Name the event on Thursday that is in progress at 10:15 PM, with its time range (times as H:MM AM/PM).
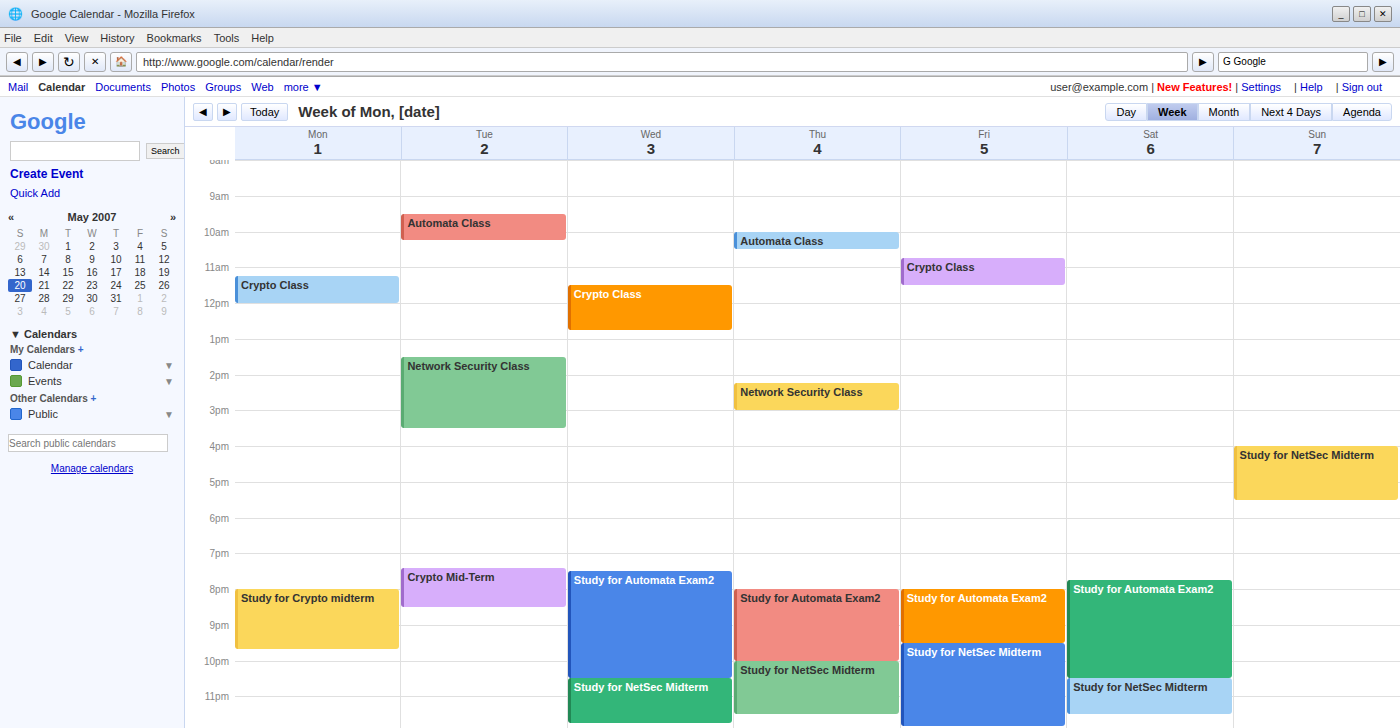
"Study for NetSec Midterm", 10:00 PM to 11:30 PM